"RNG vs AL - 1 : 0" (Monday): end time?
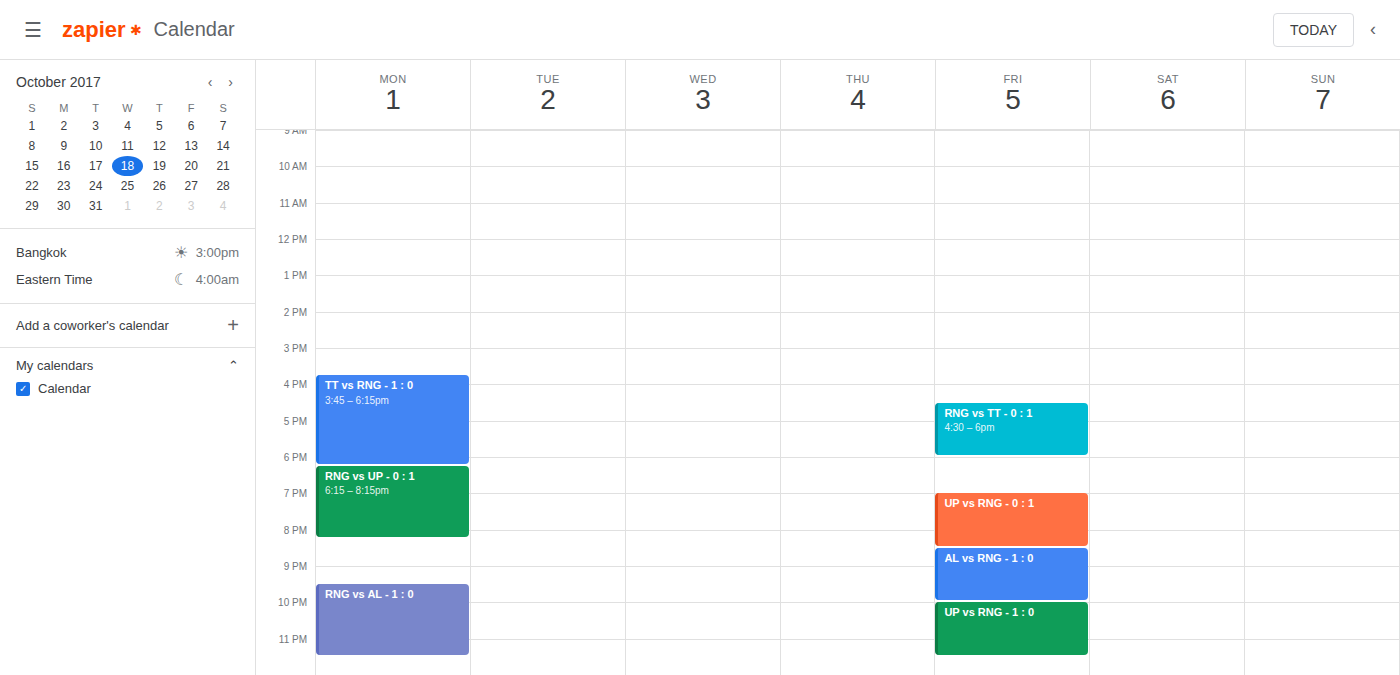
23:30